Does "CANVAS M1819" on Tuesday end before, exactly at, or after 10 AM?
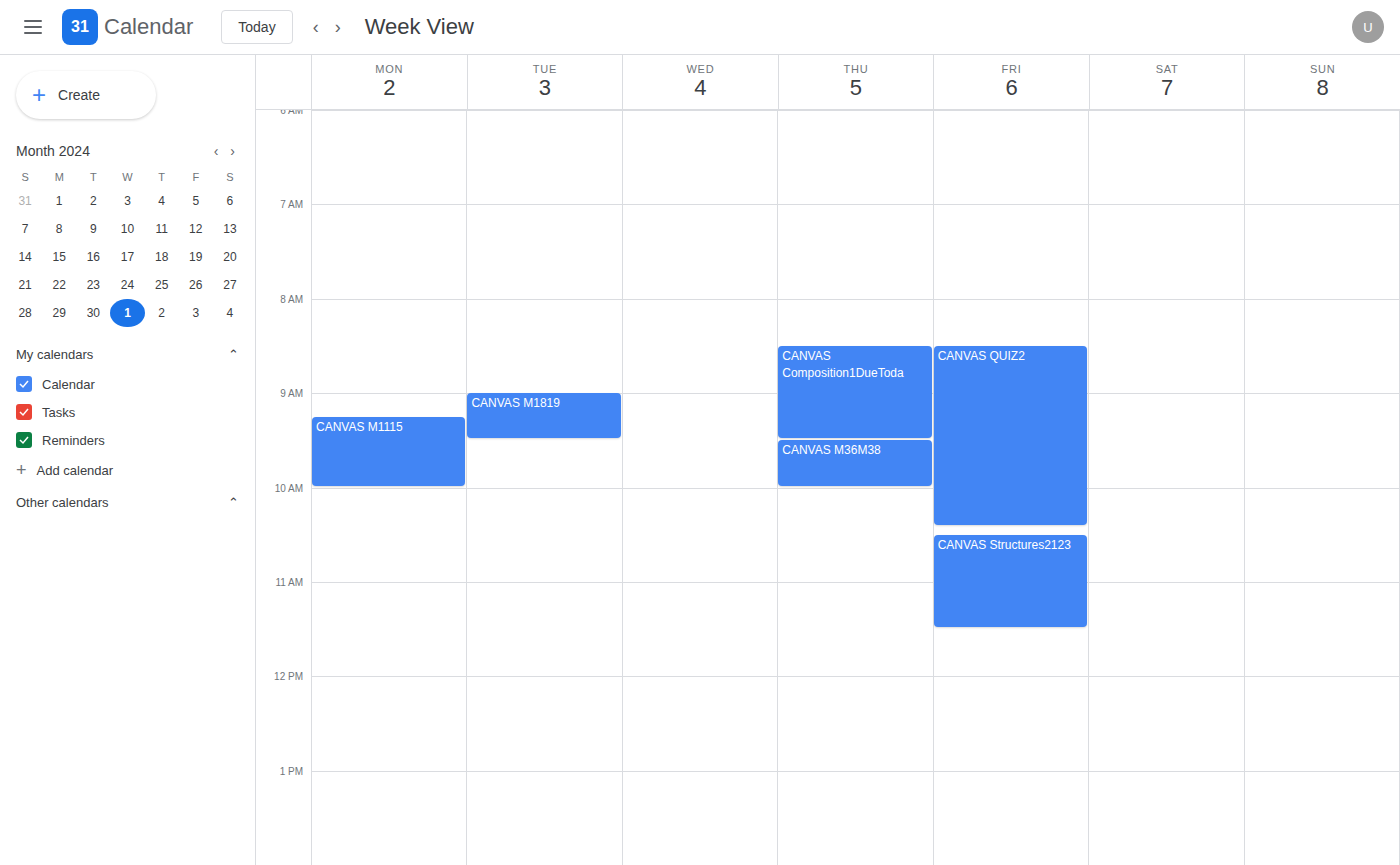
9:30 AM -- before 10 AM, 30 minutes above the 10 AM line.